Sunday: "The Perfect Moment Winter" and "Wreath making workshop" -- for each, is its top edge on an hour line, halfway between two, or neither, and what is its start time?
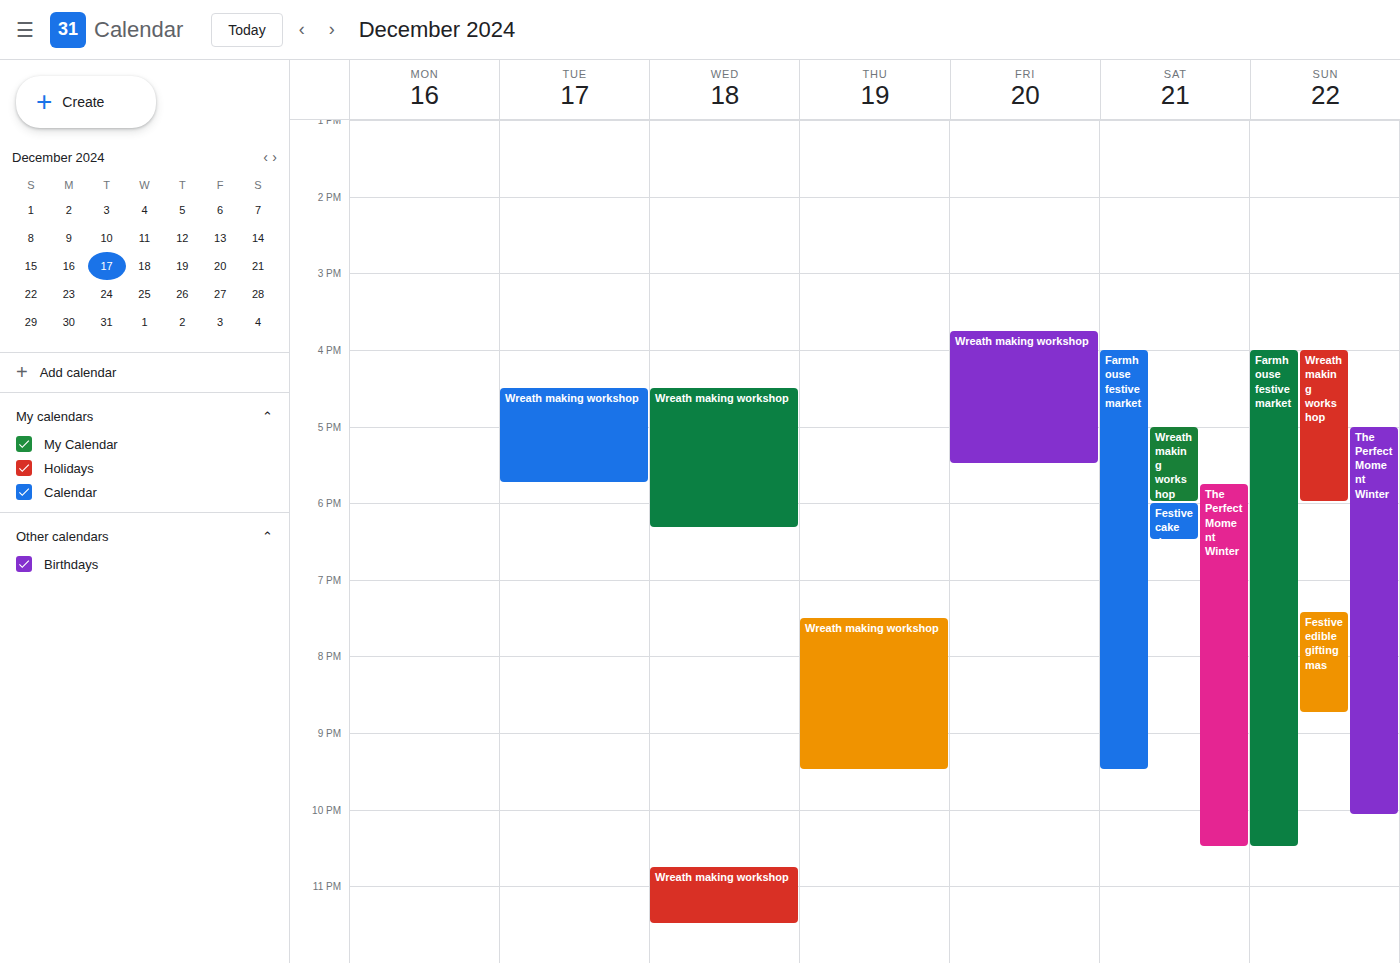
"The Perfect Moment Winter": 5:00 PM, exactly on the 5 PM line. "Wreath making workshop": 4:00 PM, exactly on the 4 PM line.